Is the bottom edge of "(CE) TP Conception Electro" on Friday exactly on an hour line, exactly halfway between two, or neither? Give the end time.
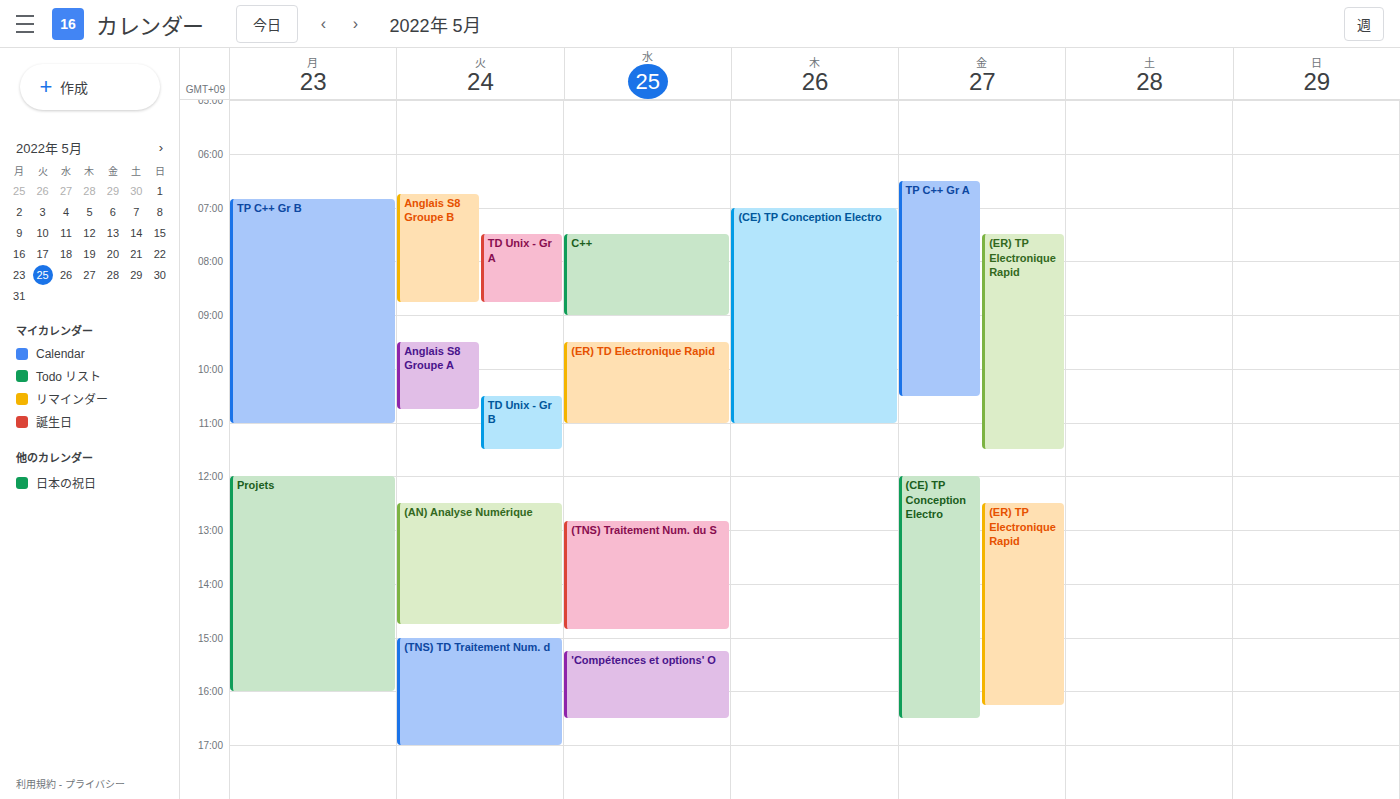
4:30 PM -- halfway between the 4 PM and 5 PM lines.